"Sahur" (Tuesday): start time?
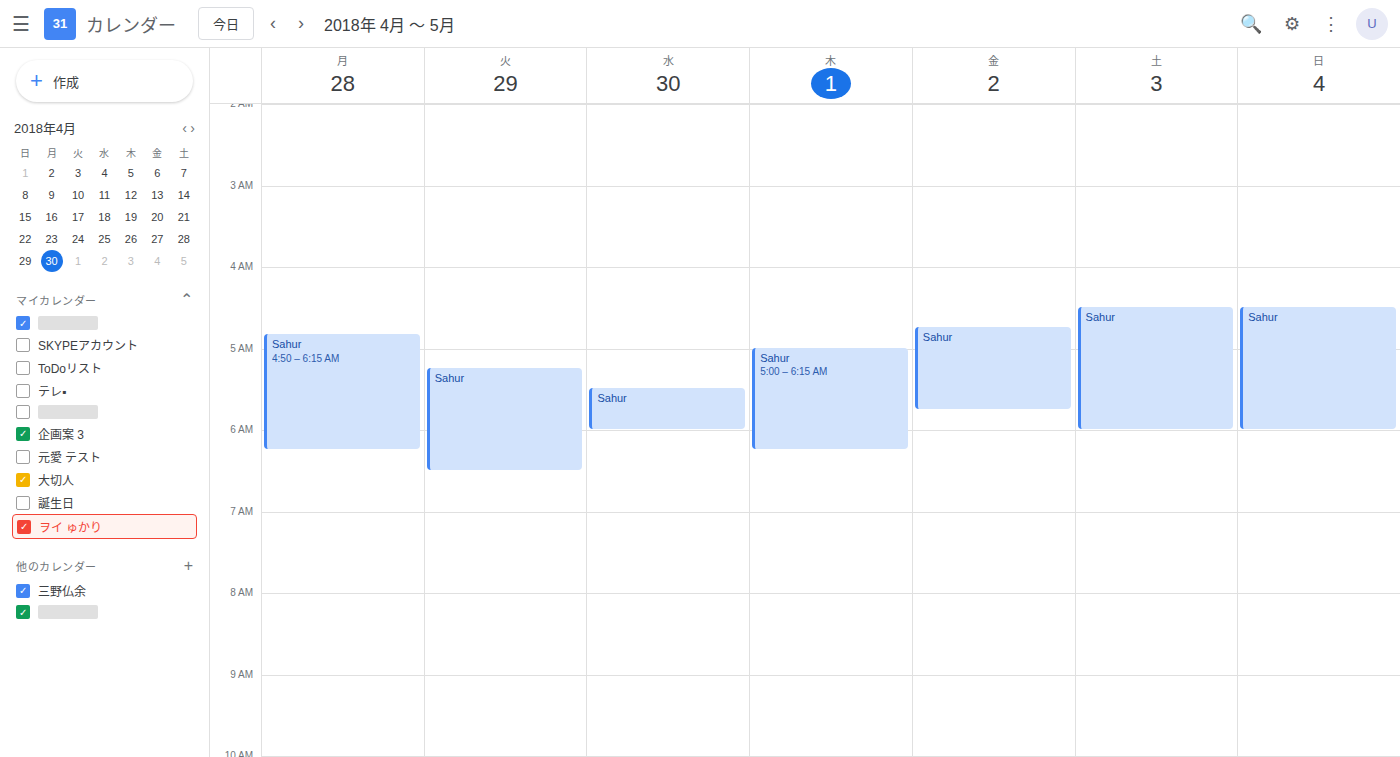
5:15 AM